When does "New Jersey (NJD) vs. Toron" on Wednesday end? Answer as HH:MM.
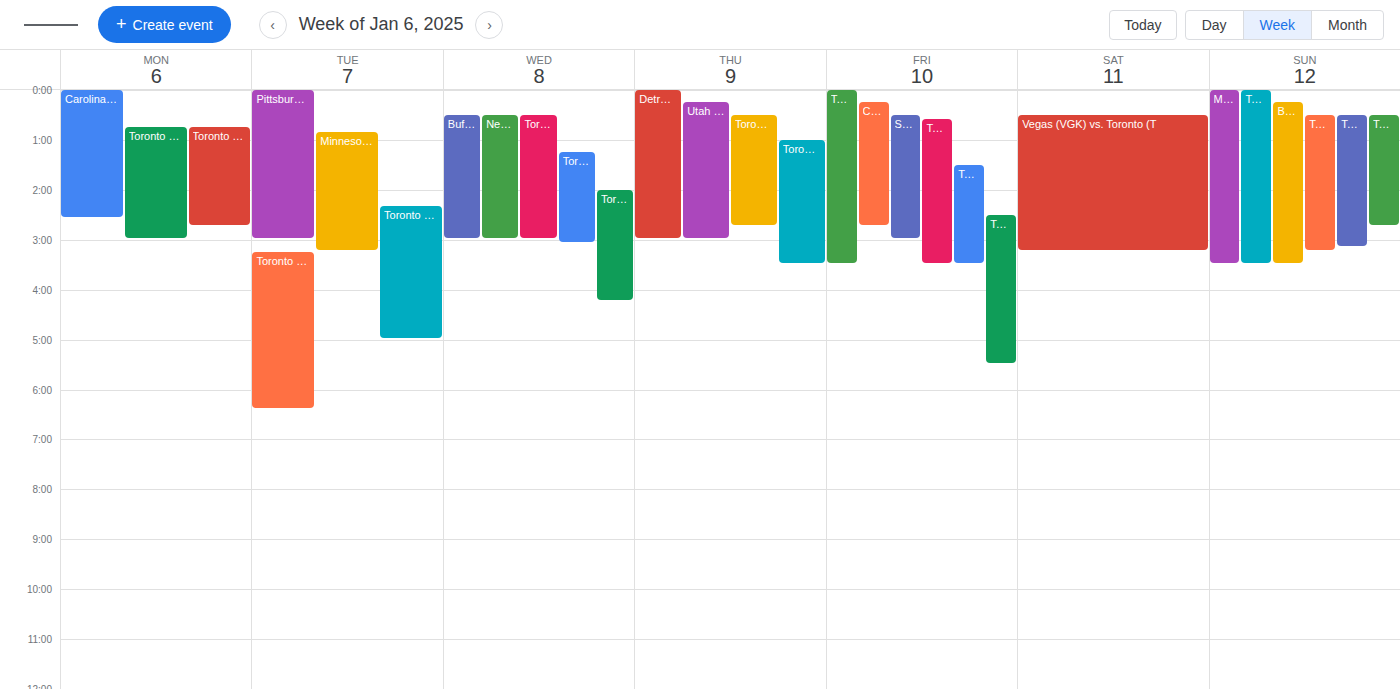
03:00